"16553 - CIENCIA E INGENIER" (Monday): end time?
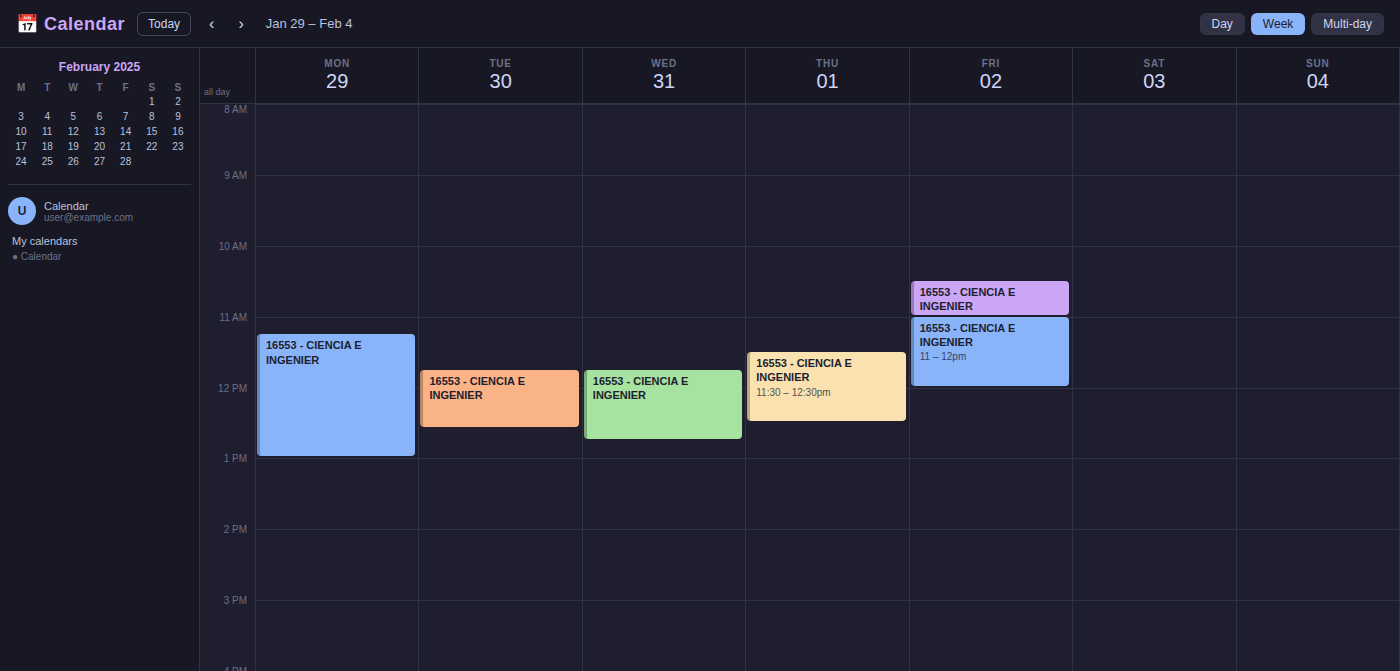
1:00 PM